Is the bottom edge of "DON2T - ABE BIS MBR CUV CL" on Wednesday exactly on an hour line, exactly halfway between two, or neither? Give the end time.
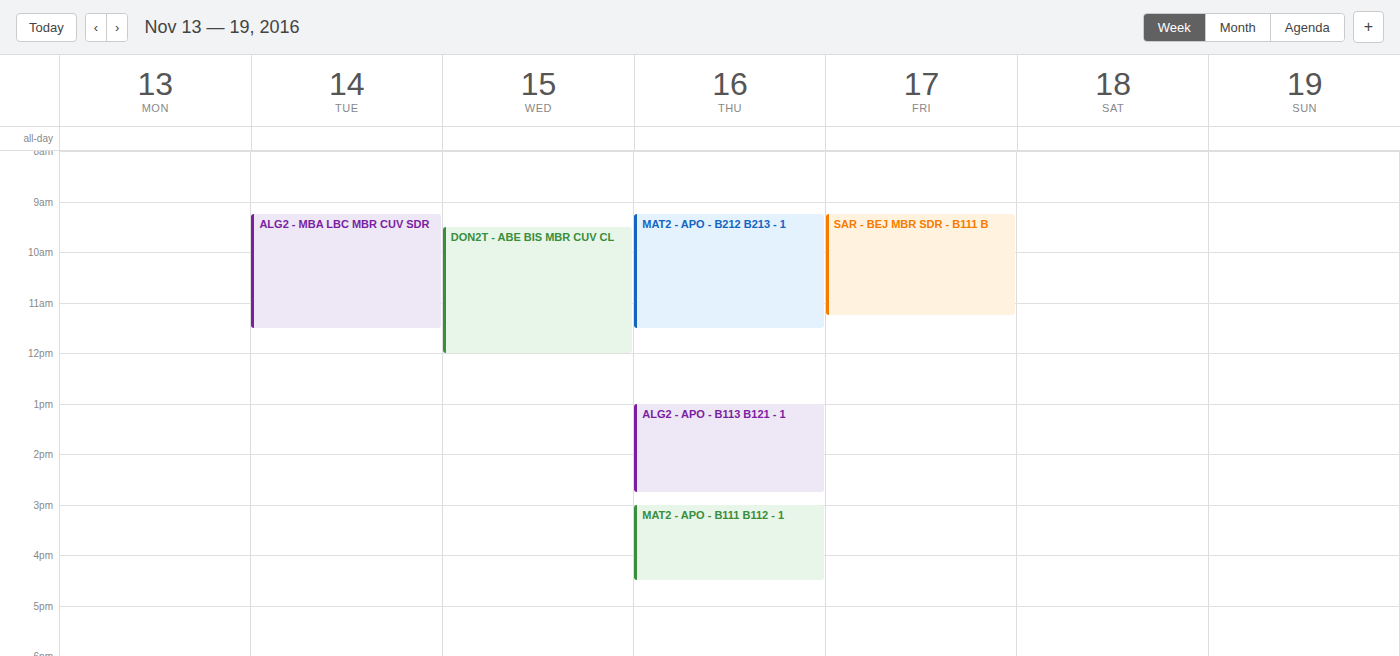
12:00 PM -- exactly on the 12 PM line.